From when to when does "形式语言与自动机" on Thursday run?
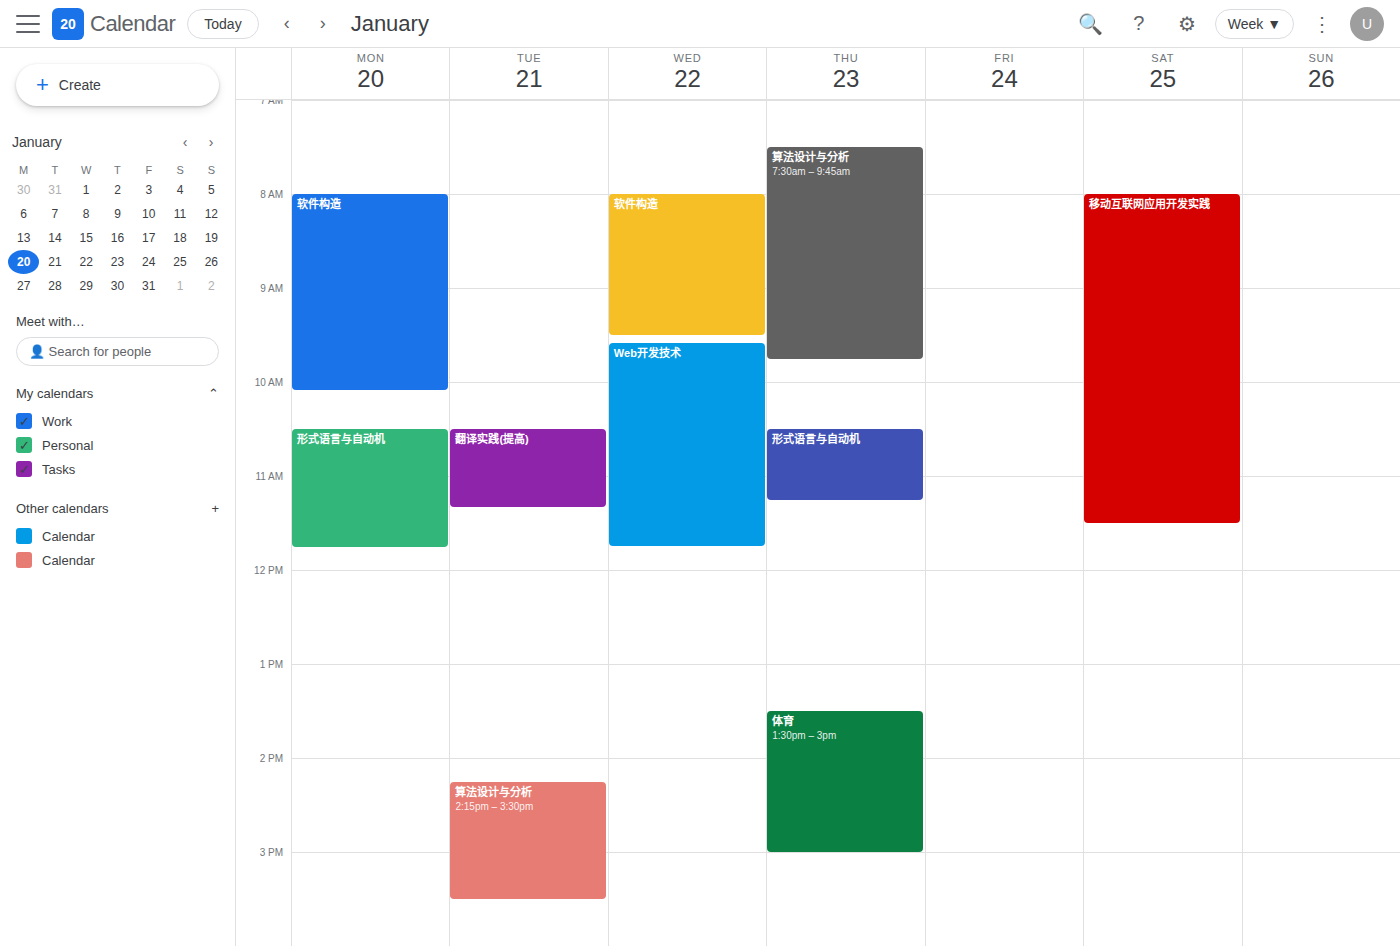
10:30 AM to 11:15 AM